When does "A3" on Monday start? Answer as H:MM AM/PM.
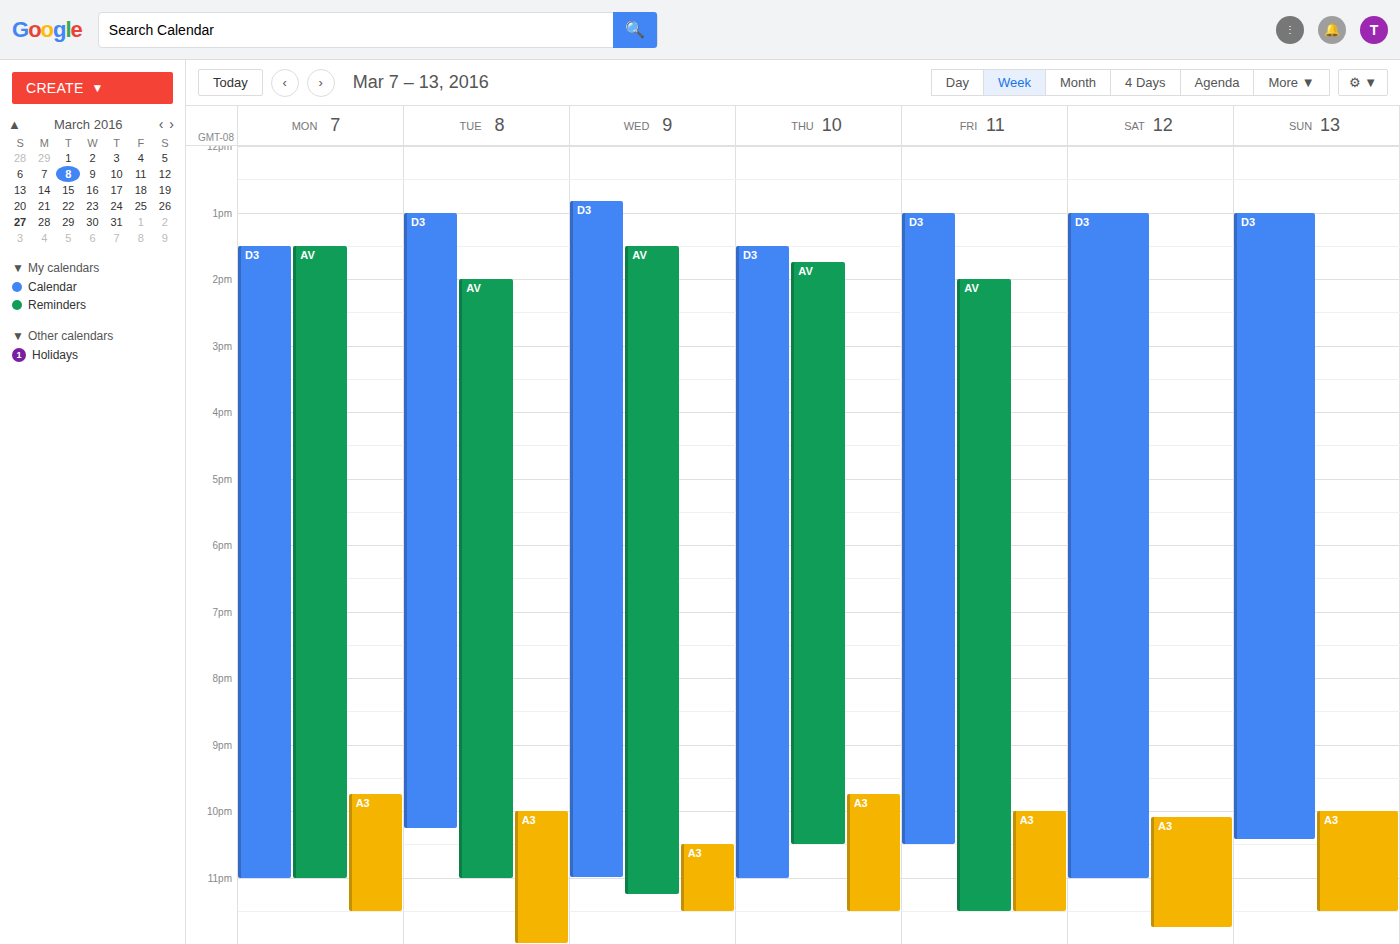
9:45 PM